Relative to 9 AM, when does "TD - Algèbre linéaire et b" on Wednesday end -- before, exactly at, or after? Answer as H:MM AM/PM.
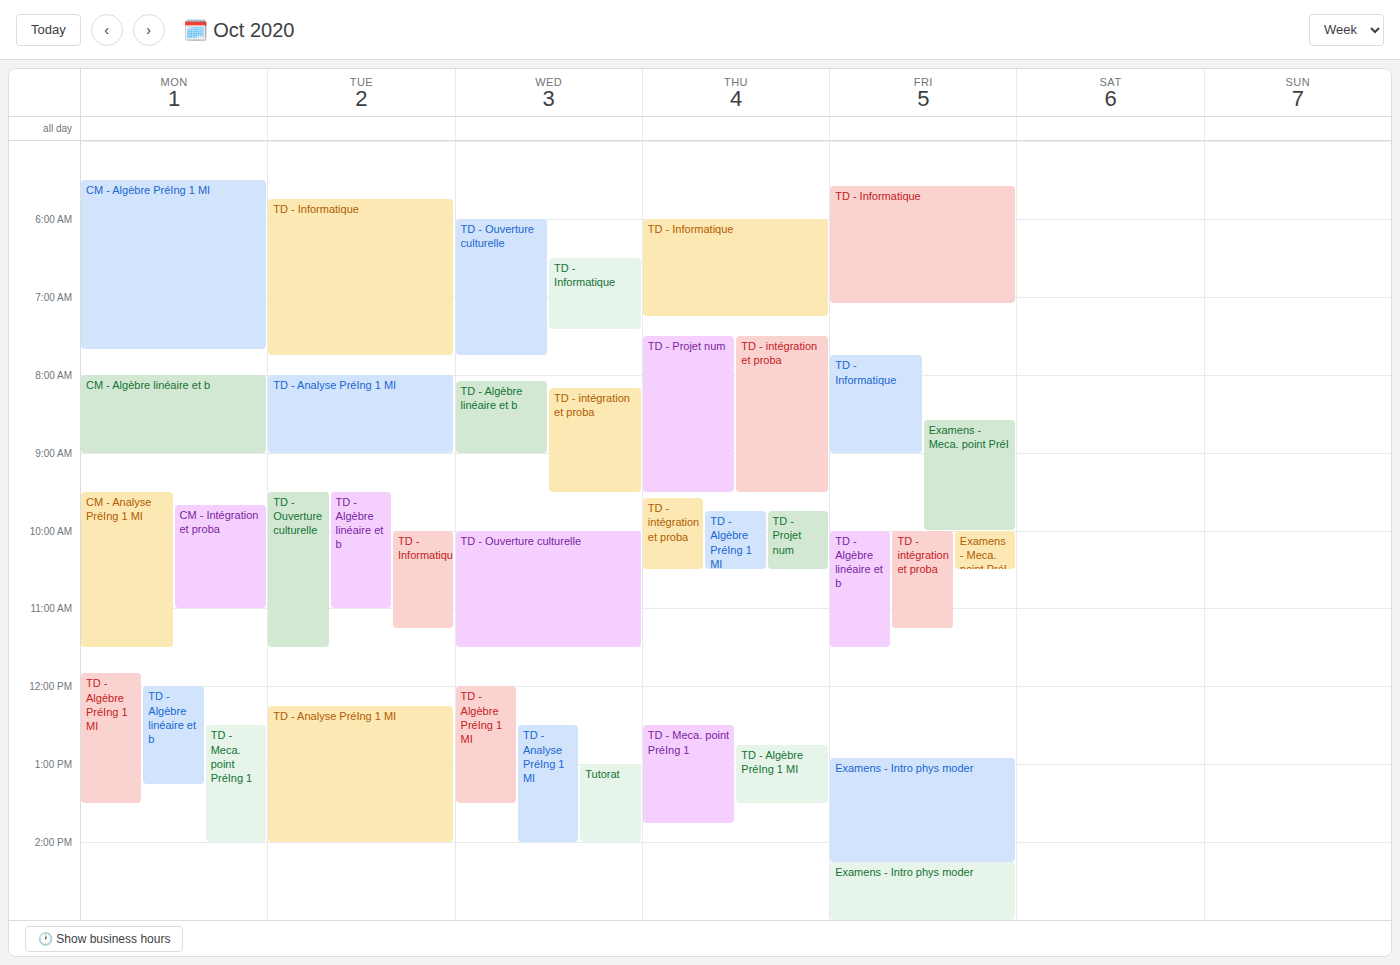
9:00 AM -- exactly at 9 AM, on the 9 AM line.